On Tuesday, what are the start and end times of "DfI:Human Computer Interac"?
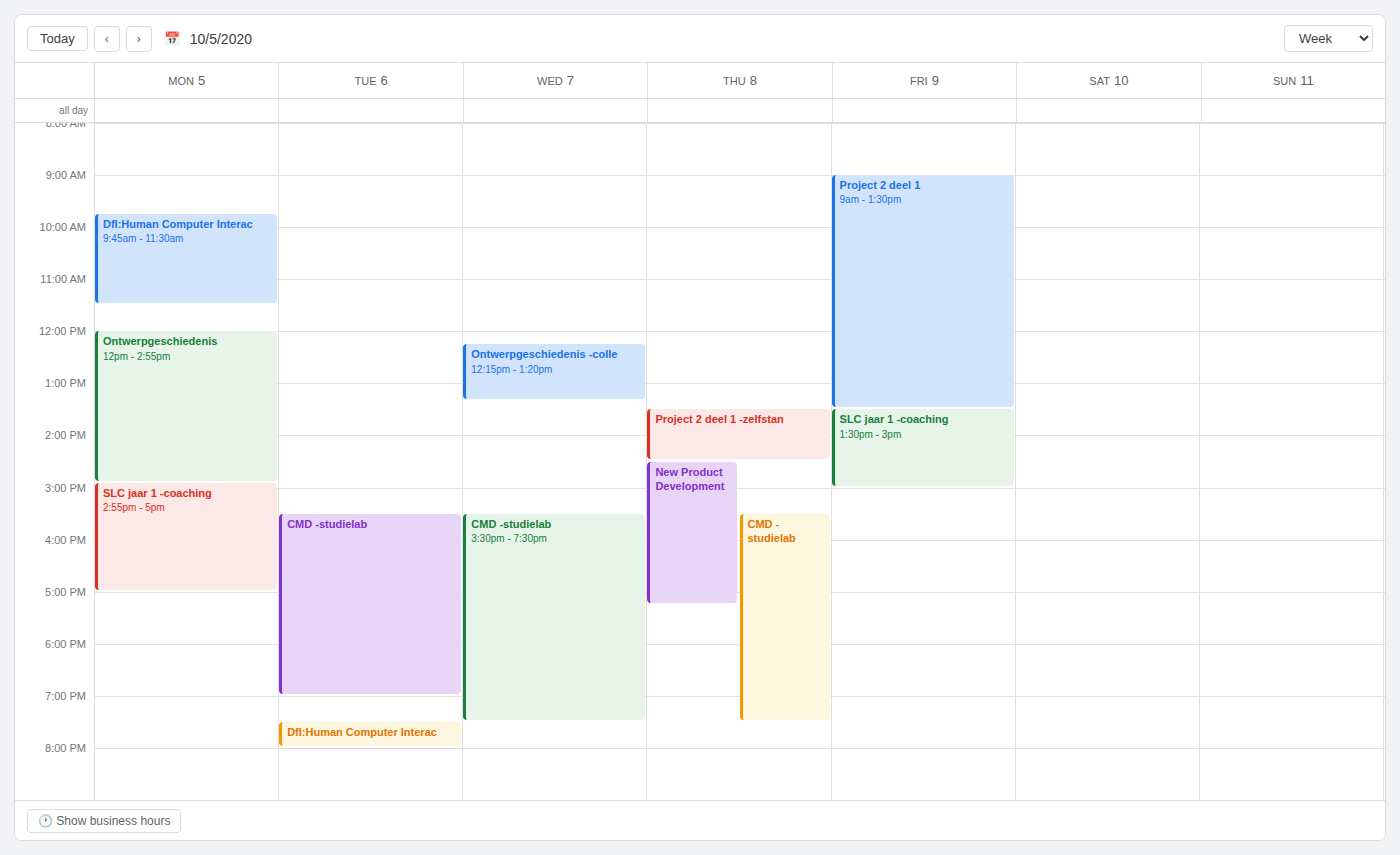
19:30 to 20:00